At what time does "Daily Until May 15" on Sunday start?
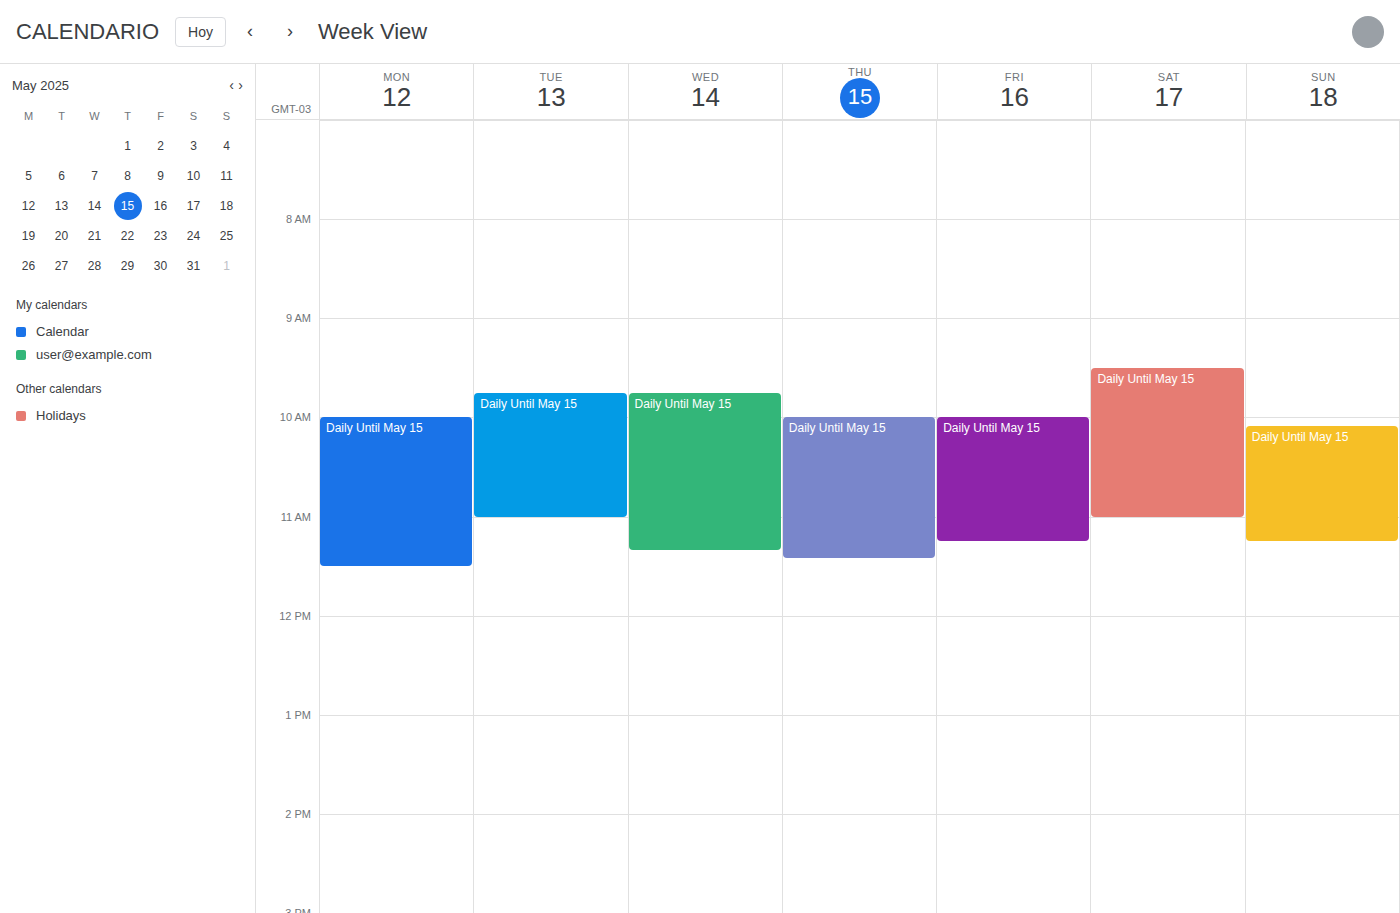
10:05